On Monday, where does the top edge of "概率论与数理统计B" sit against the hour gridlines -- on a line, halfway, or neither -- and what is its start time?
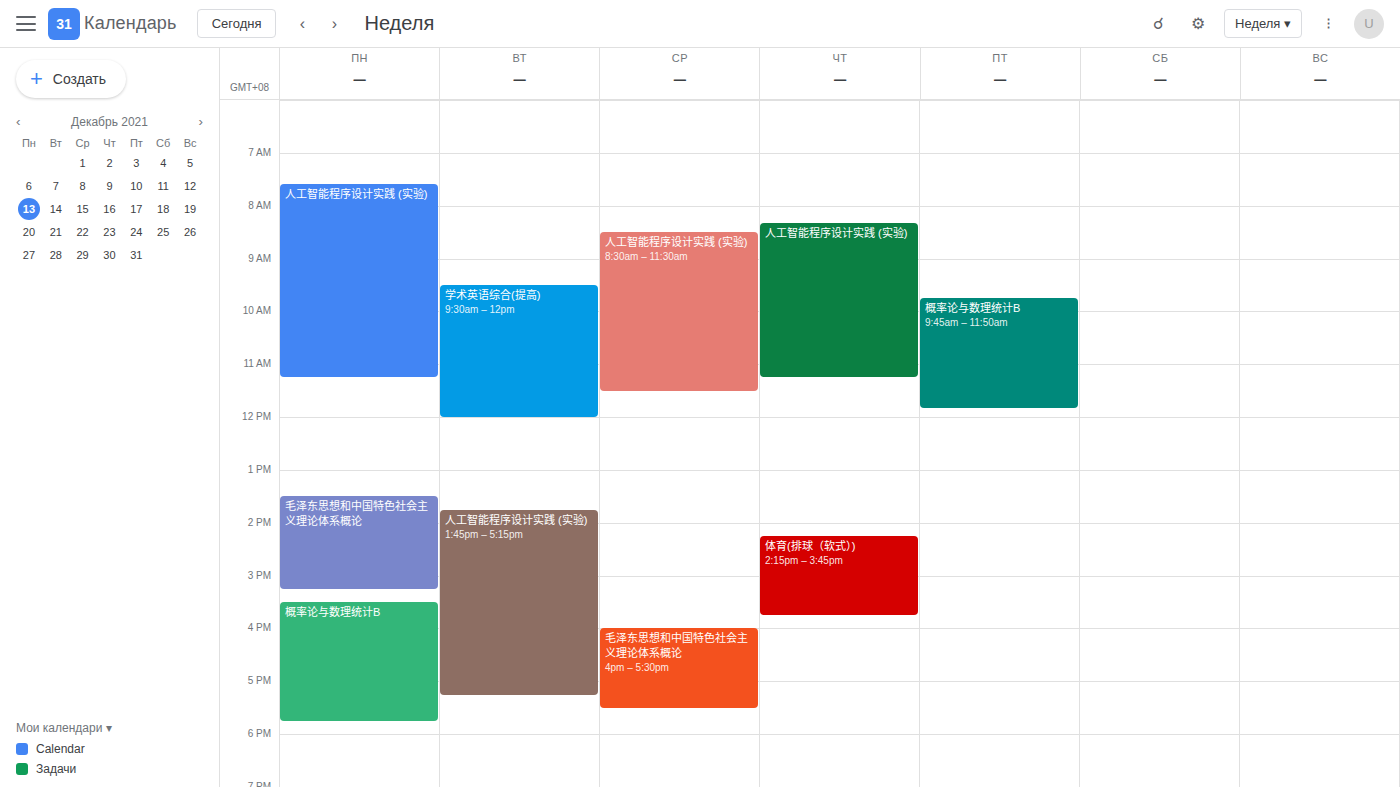
3:30 PM -- halfway between the 3 PM and 4 PM lines.